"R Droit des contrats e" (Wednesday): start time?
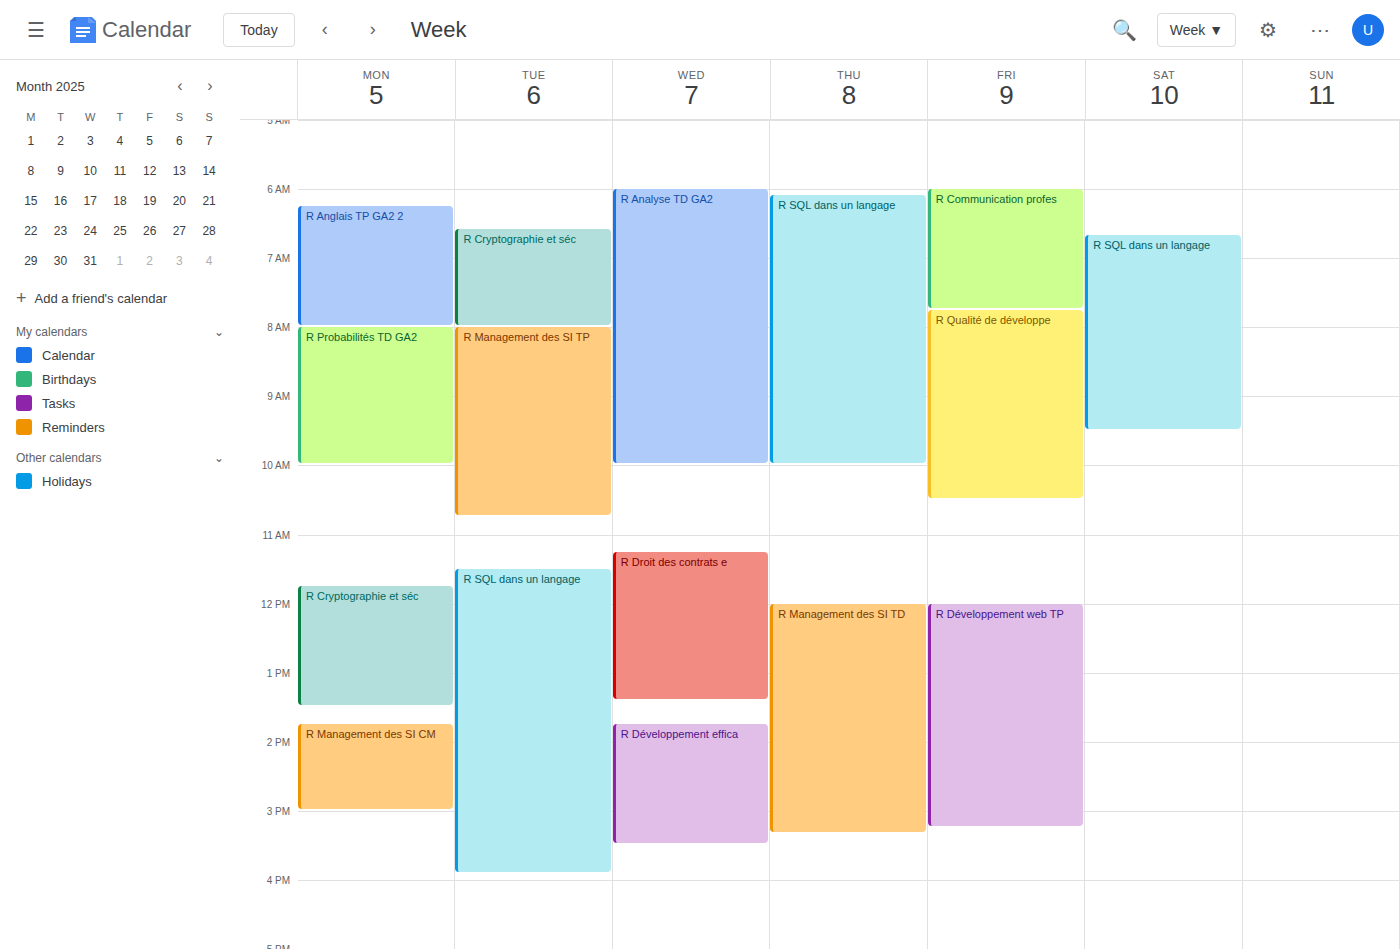
11:15 AM